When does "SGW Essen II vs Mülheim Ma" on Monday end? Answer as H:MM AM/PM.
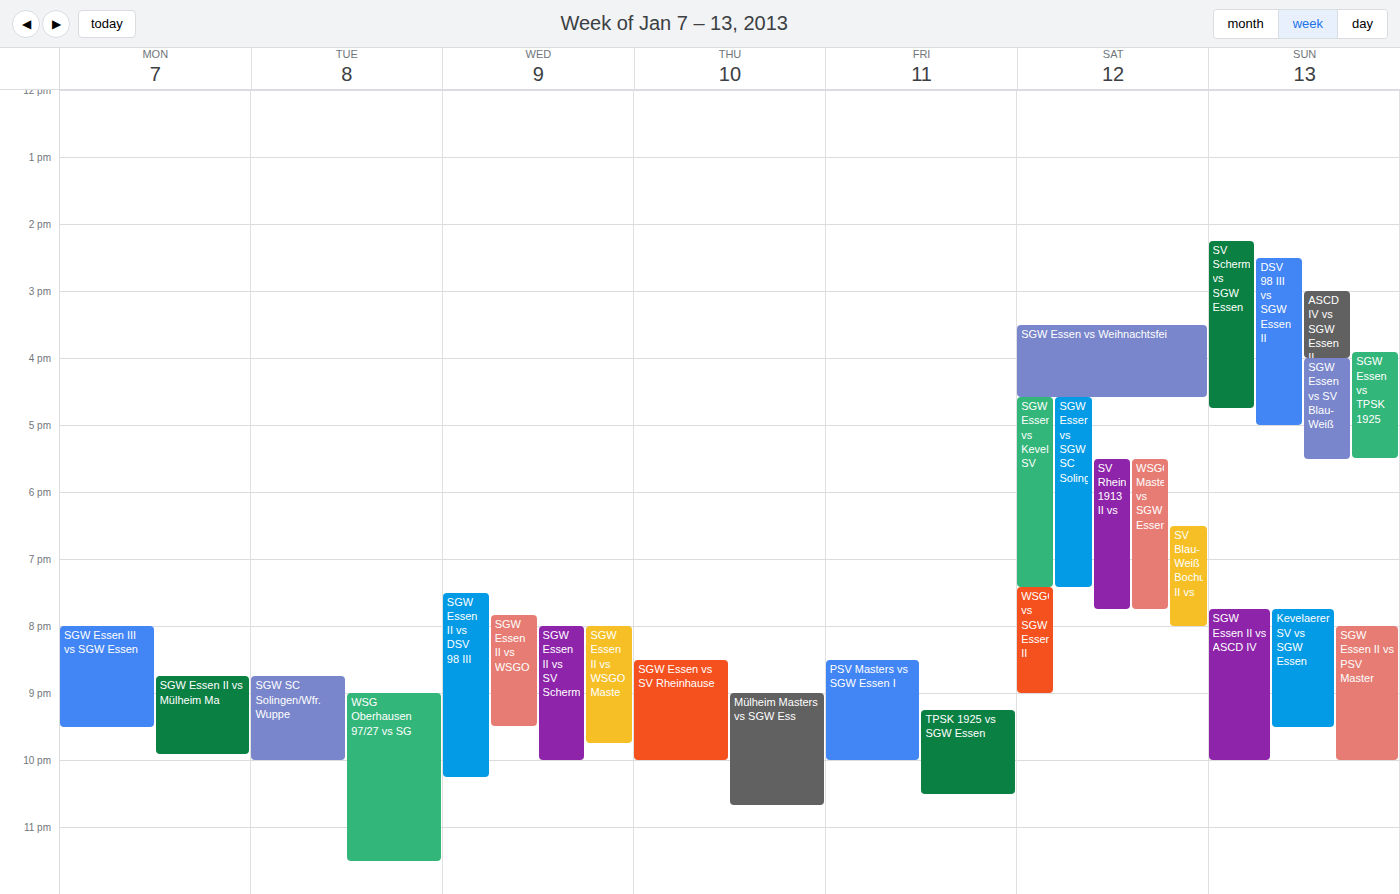
9:55 PM